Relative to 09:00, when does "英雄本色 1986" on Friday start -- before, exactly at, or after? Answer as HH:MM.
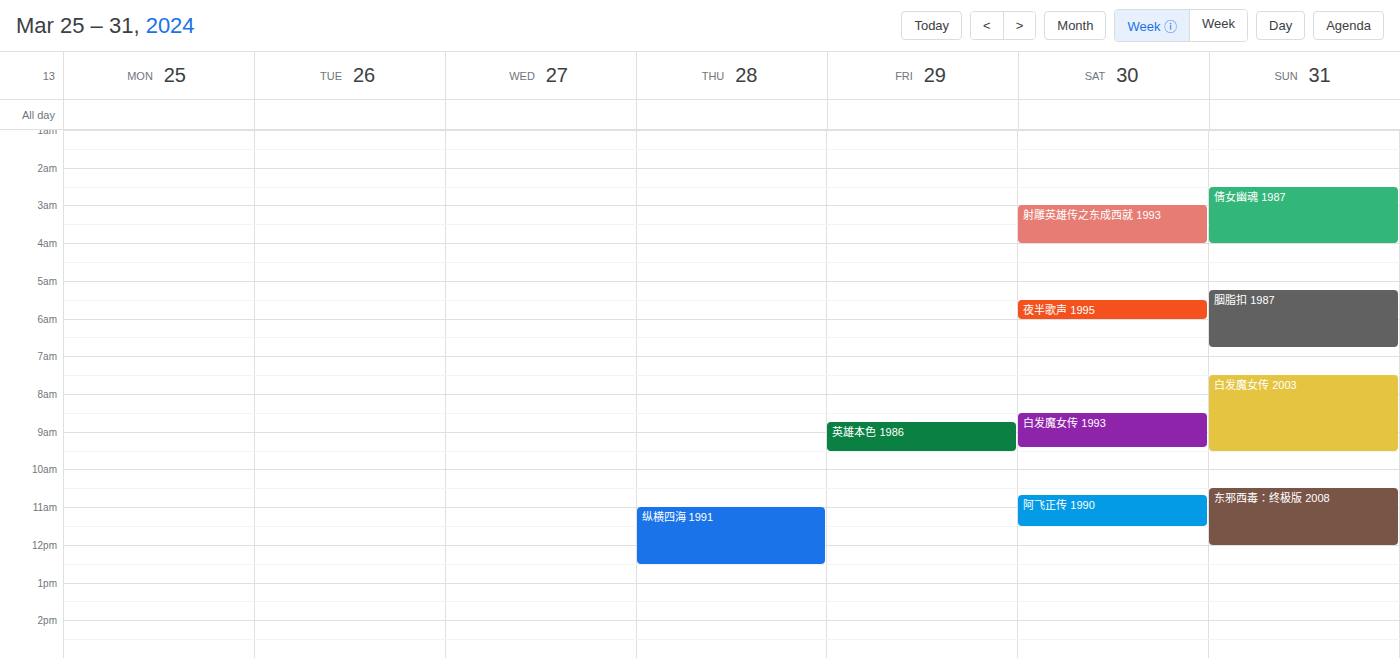
08:45 -- before 09:00, 15 minutes above the 09:00 line.